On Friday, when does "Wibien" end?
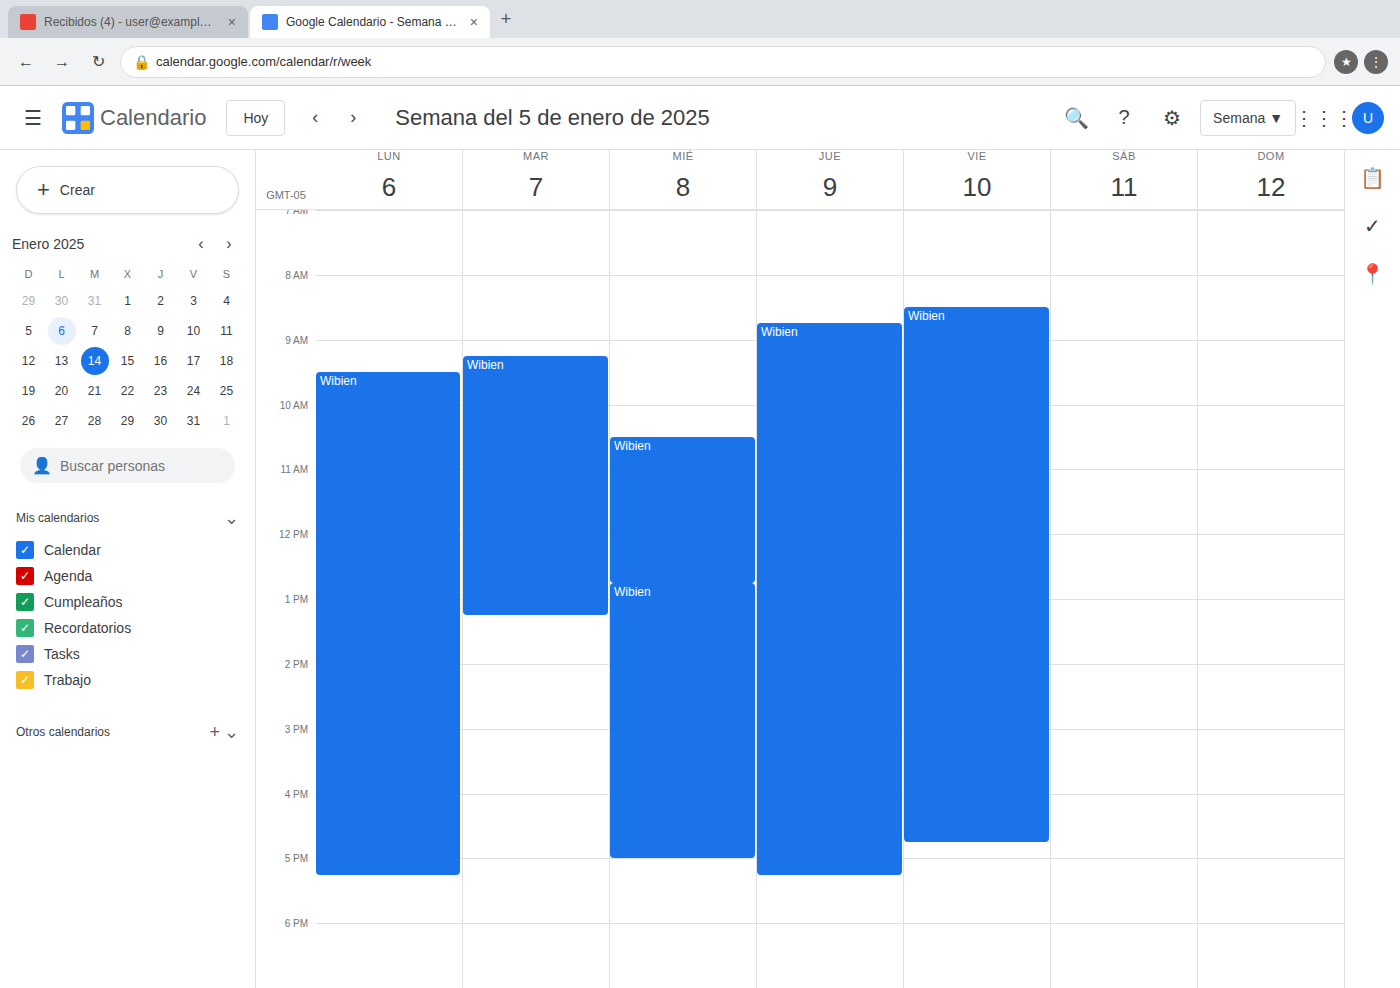
4:45 PM